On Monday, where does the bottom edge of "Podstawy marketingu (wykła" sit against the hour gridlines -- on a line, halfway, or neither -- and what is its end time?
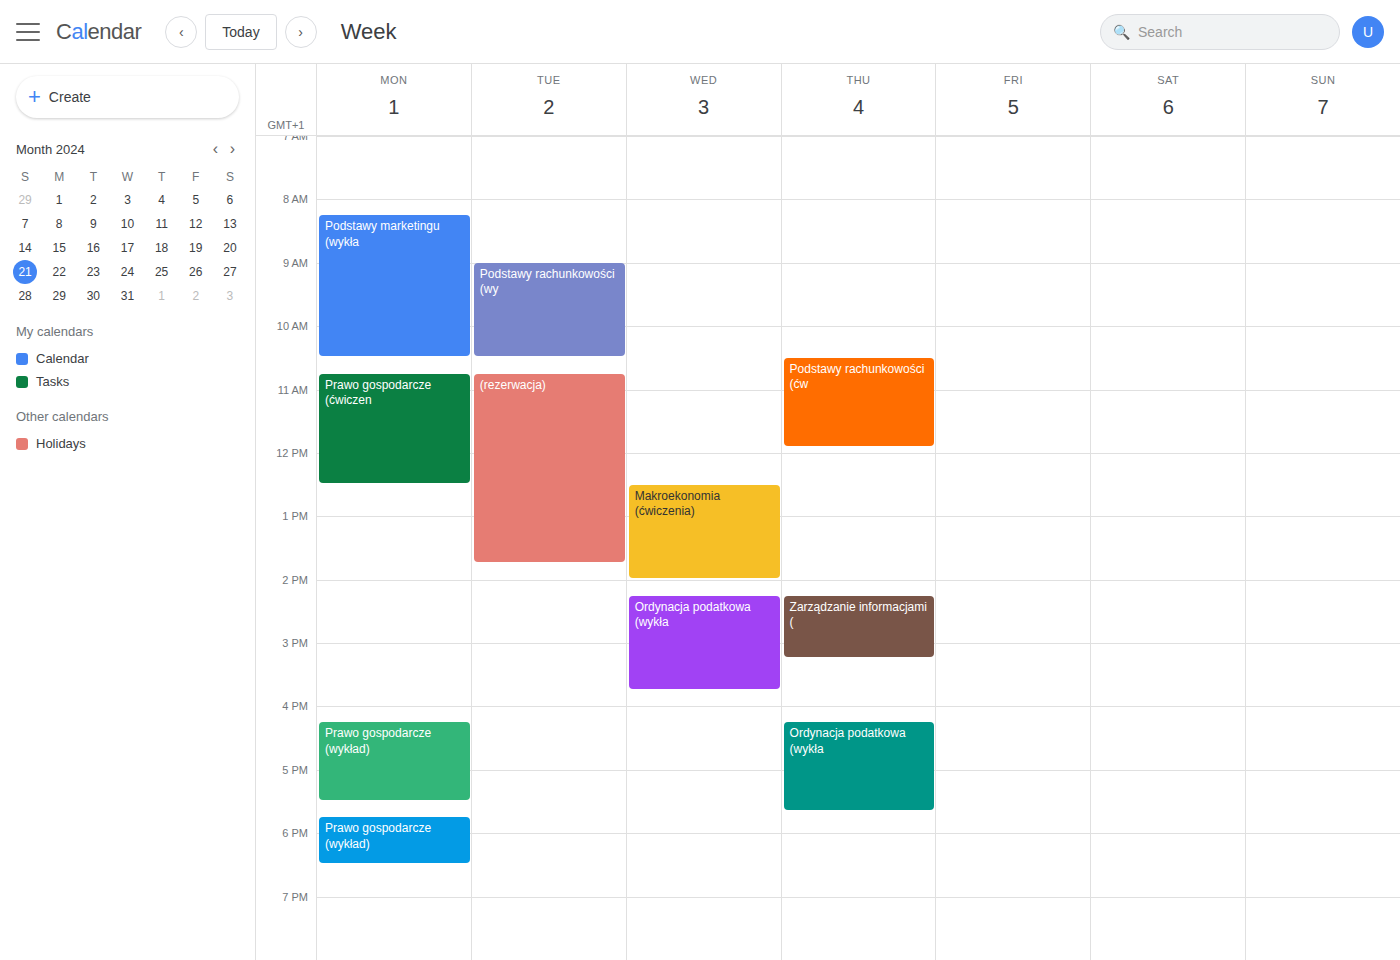
10:30 -- halfway between the 10:00 and 11:00 lines.